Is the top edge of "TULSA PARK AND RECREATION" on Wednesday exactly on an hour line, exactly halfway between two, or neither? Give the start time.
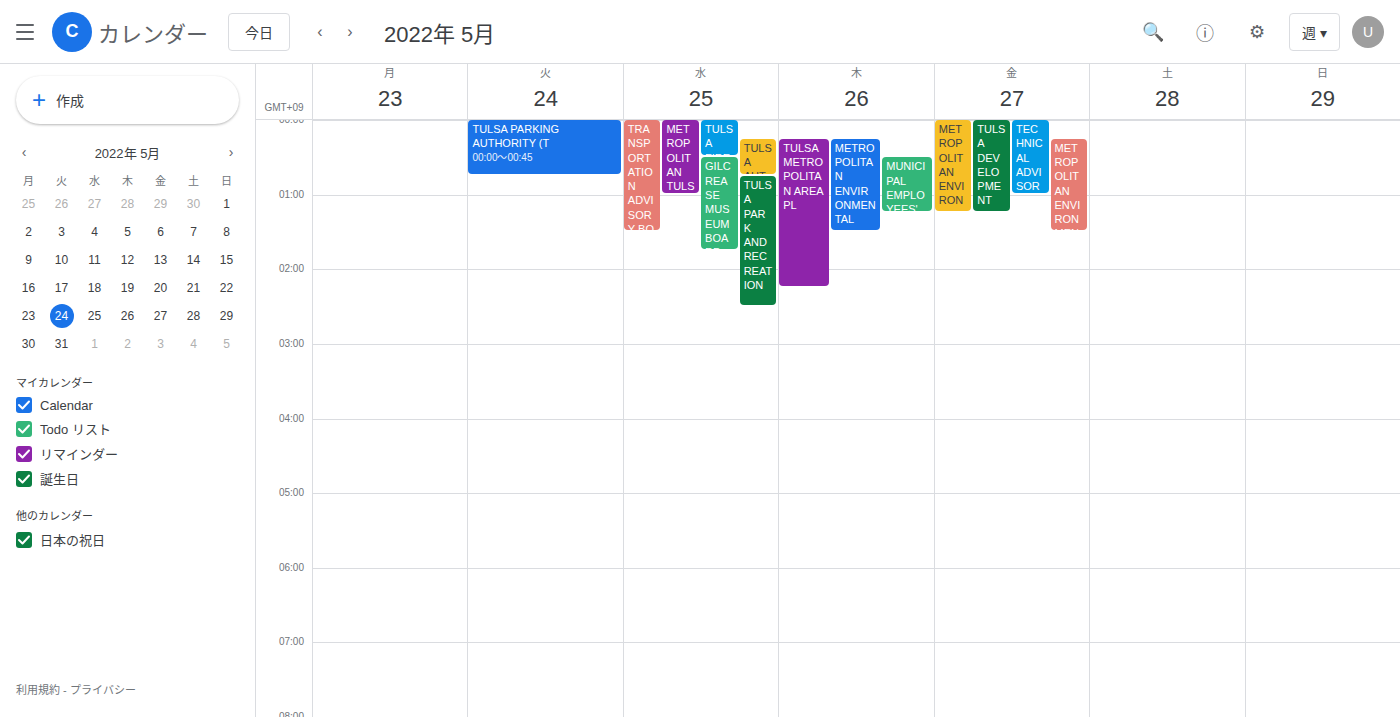
00:45 -- neither: three quarters of the way from the 00:00 line to the 01:00 line.